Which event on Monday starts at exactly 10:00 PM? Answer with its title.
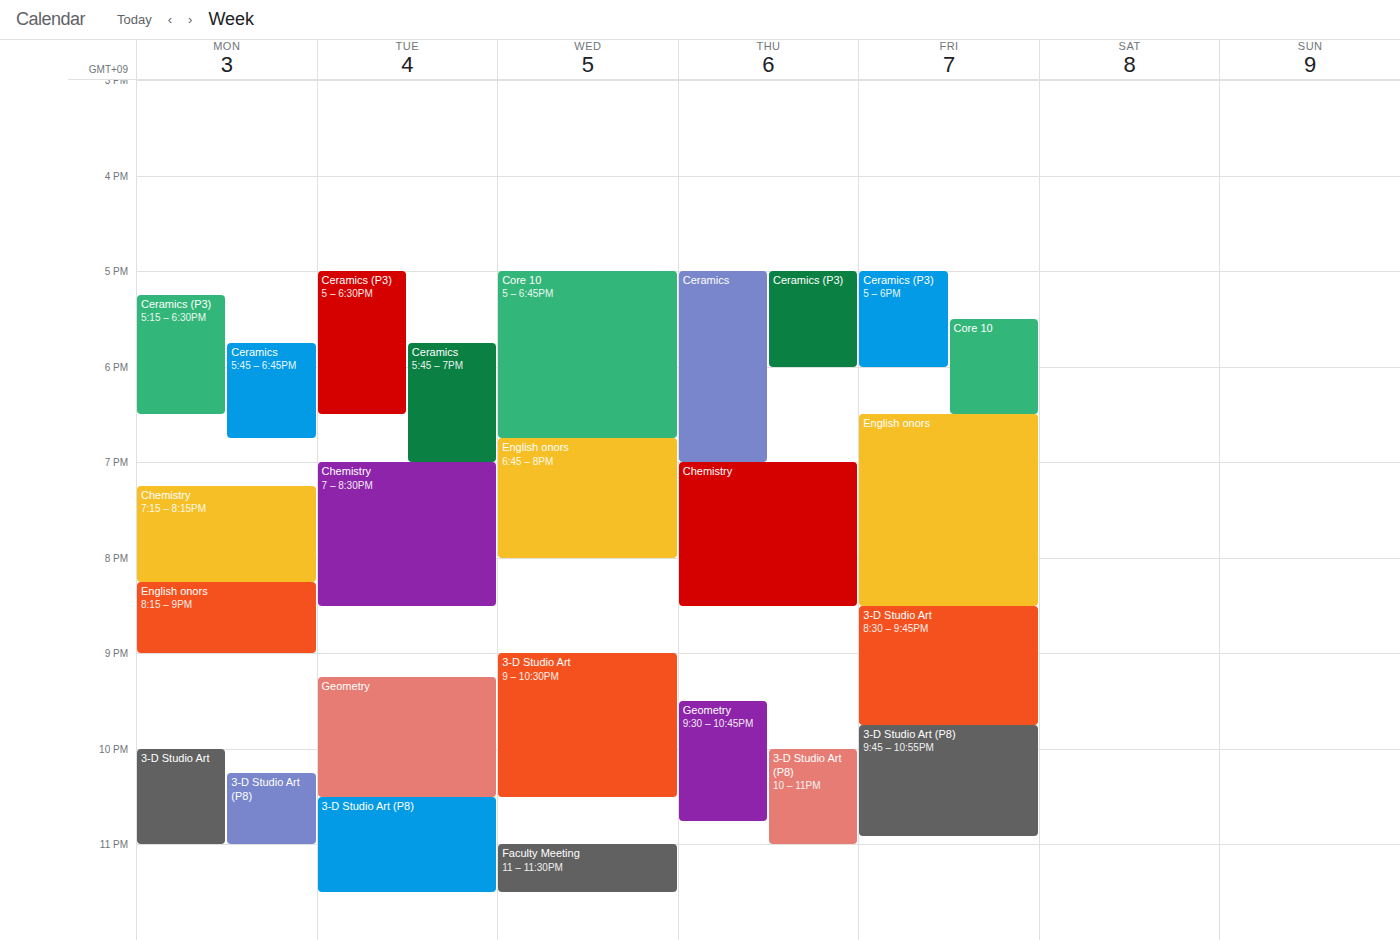
"3-D Studio Art"